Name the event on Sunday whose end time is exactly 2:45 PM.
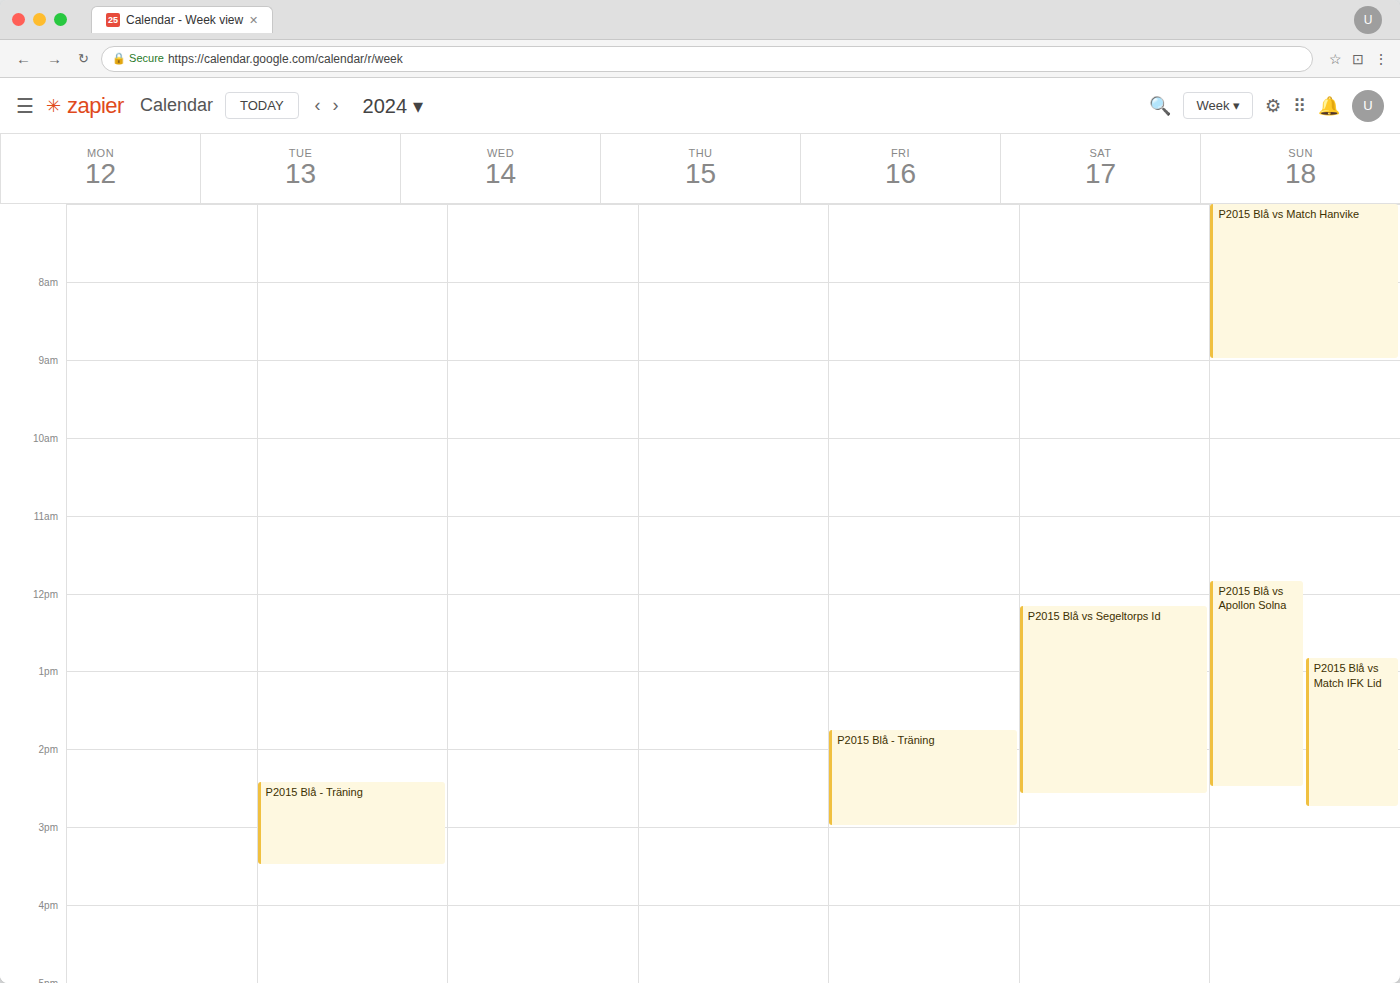
"P2015 Blå vs Match IFK Lid"